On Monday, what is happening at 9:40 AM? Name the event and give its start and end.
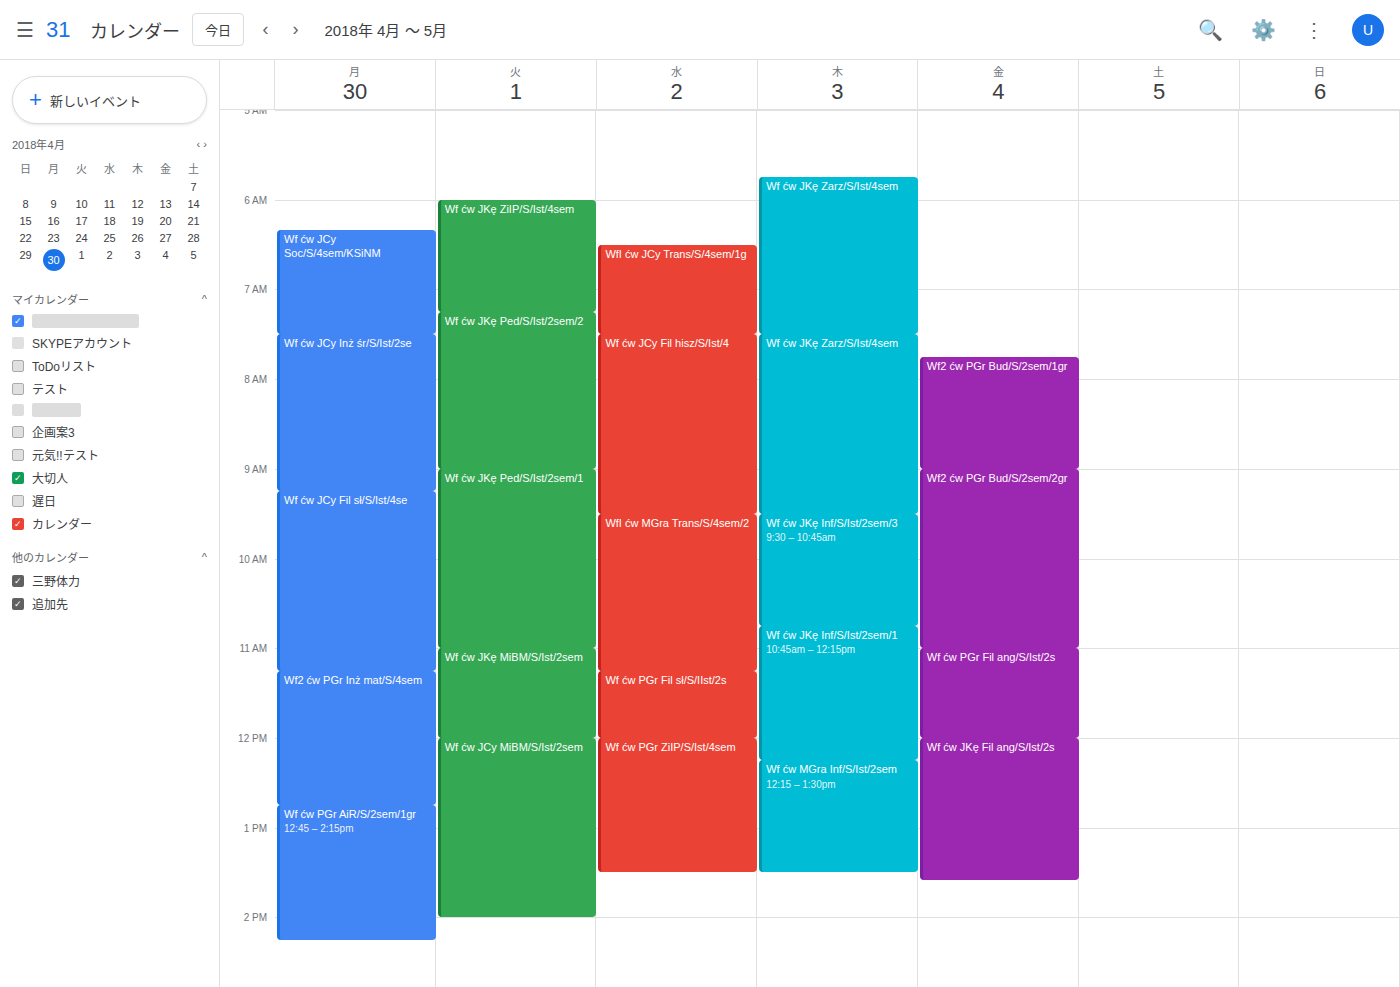
"Wf ćw JCy Fil sł/S/Ist/4se", 9:15 AM to 11:15 AM